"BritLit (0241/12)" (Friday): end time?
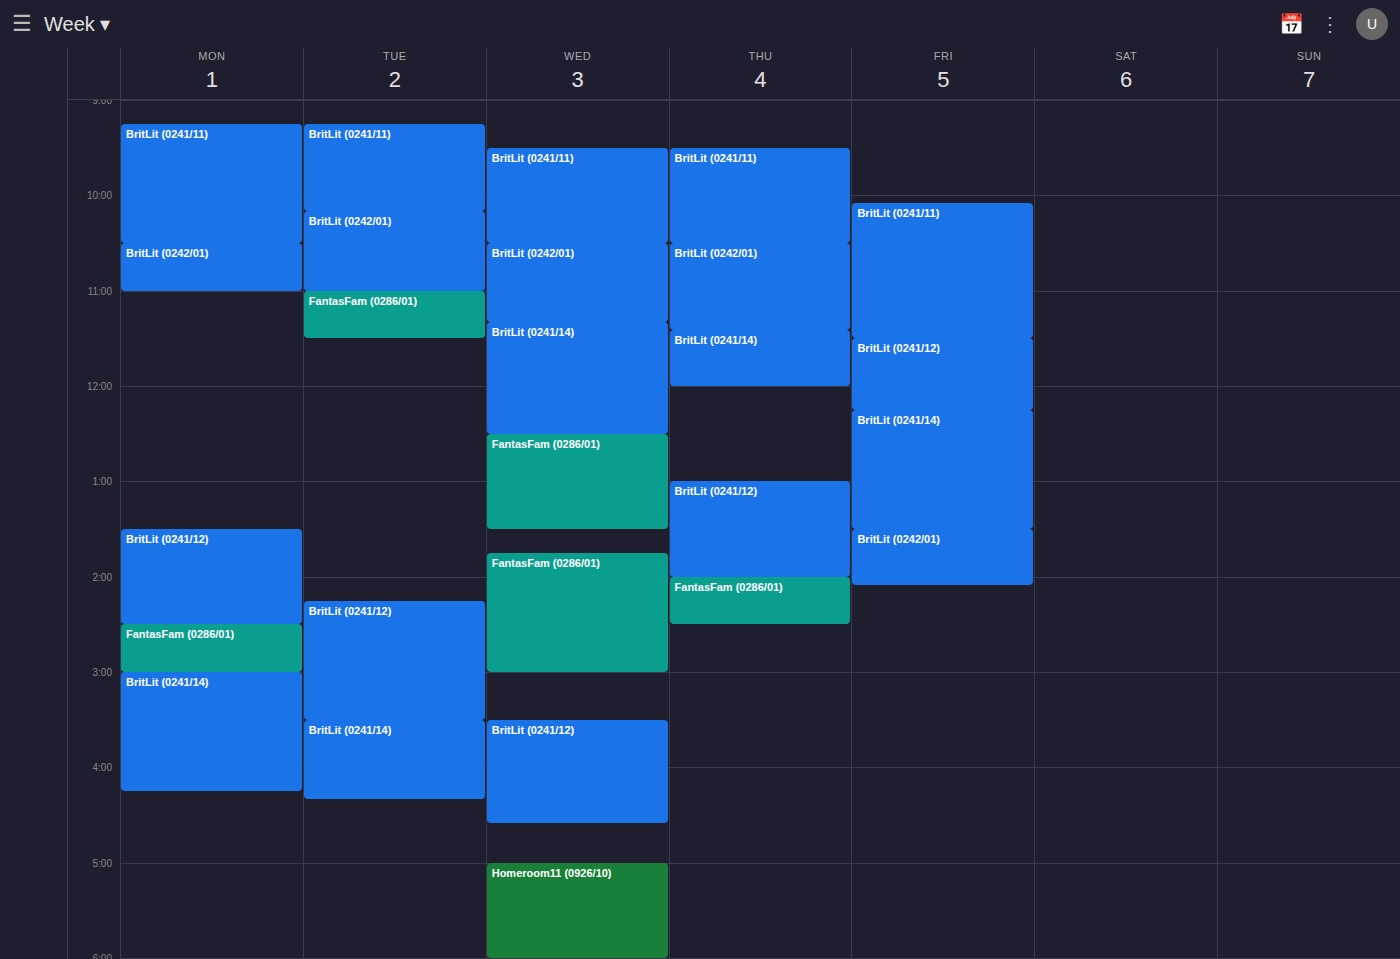
12:15 PM